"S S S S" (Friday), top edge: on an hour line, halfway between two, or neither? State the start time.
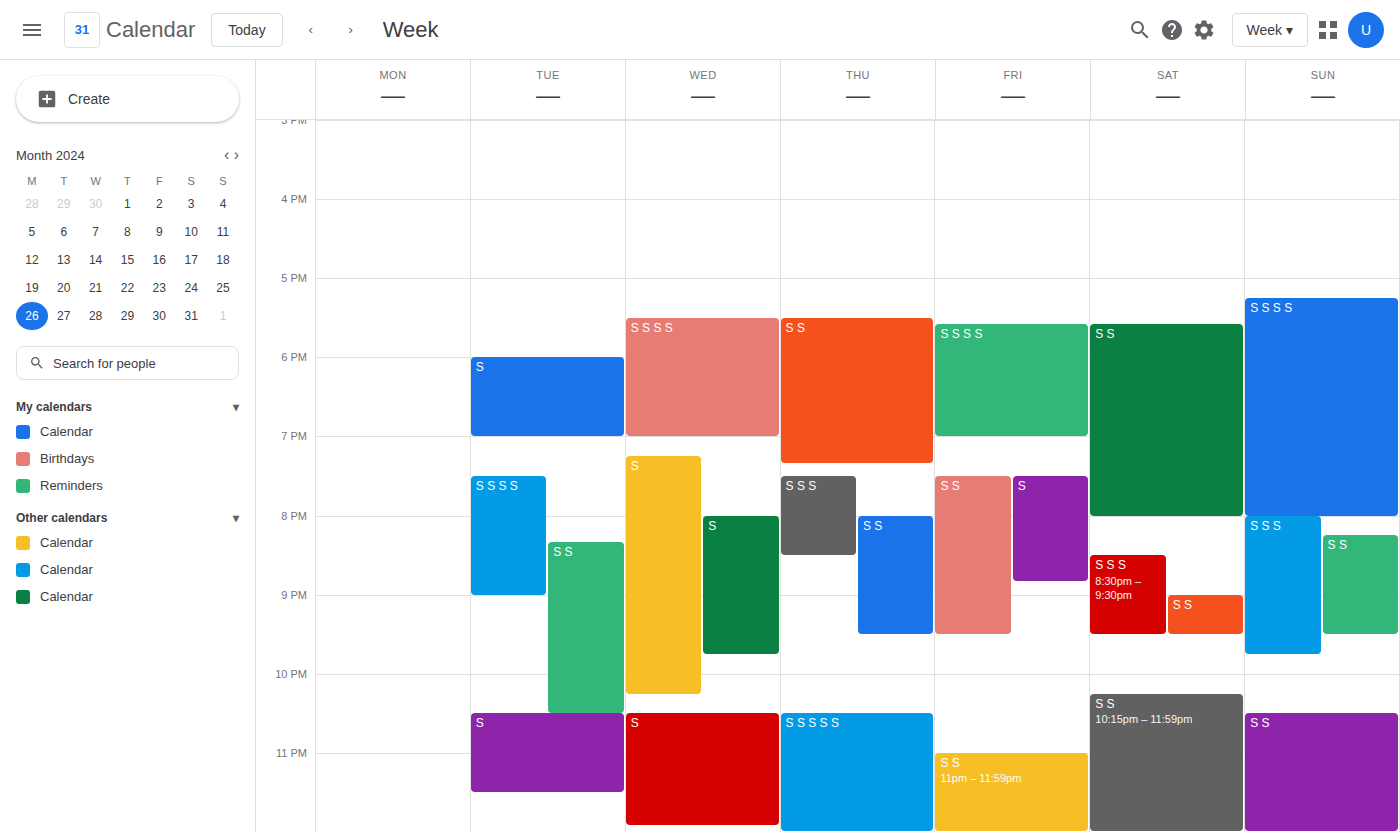
5:35 PM -- neither: 35 minutes below the 5 PM line and 25 minutes above the 6 PM line.